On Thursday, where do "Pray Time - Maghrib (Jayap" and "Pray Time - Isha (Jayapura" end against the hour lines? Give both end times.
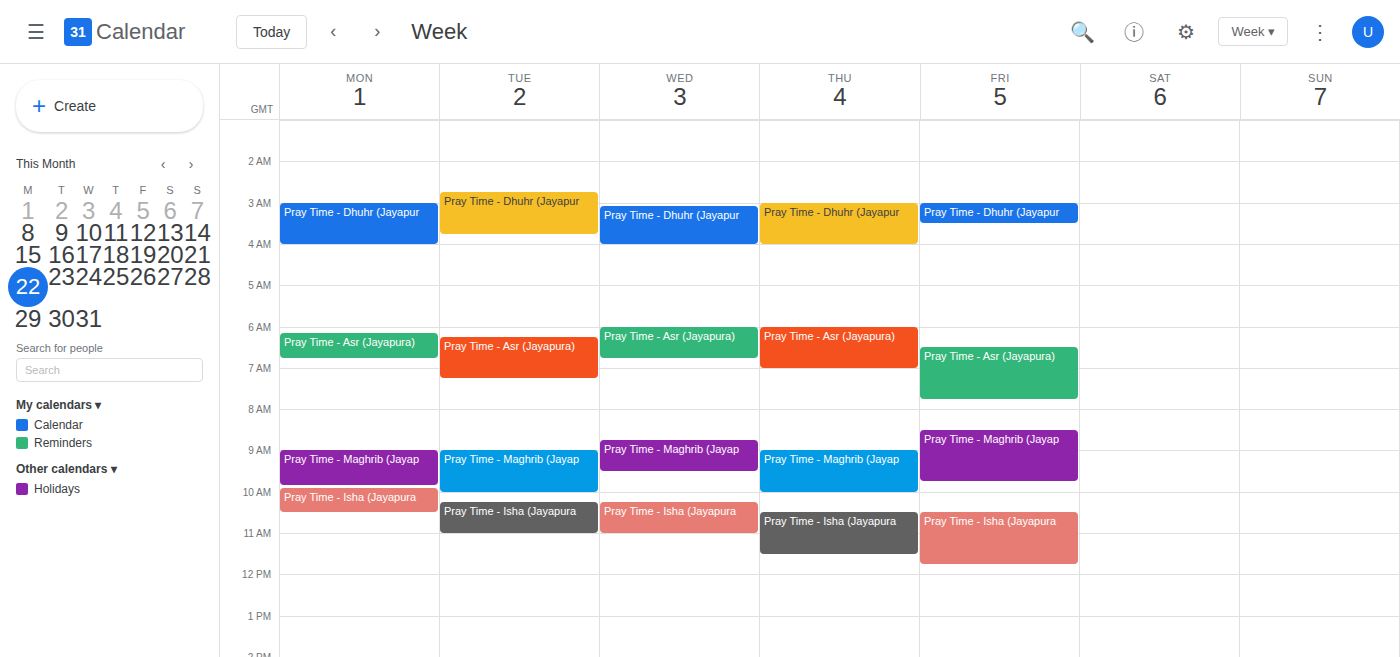
"Pray Time - Maghrib (Jayap": 10:00 AM, exactly on the 10 AM line. "Pray Time - Isha (Jayapura": 11:30 AM, halfway between the 11 AM and 12 PM lines.